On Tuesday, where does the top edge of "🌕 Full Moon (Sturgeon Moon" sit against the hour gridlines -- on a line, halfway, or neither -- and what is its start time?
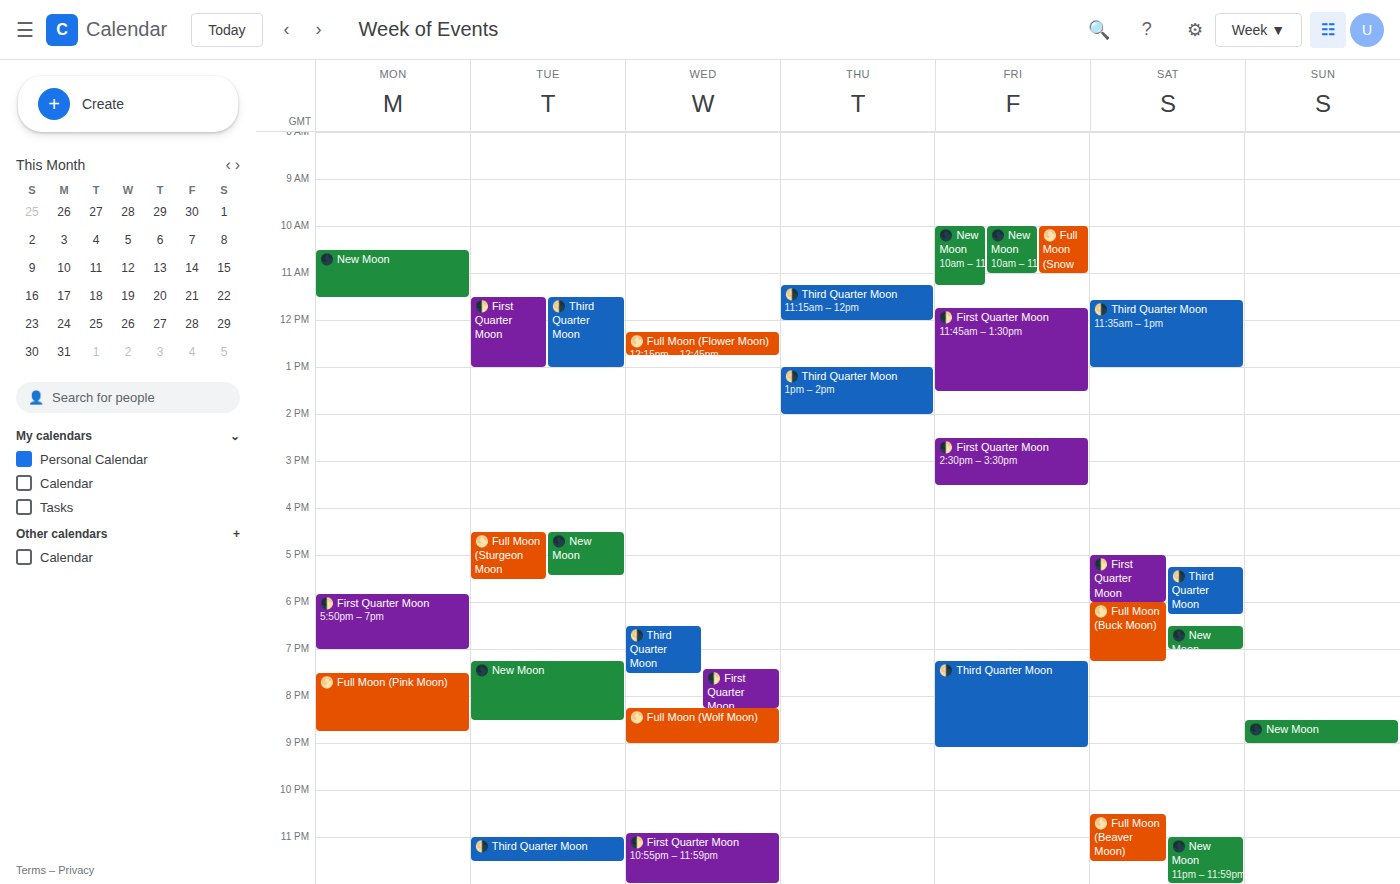
4:30 PM -- halfway between the 4 PM and 5 PM lines.